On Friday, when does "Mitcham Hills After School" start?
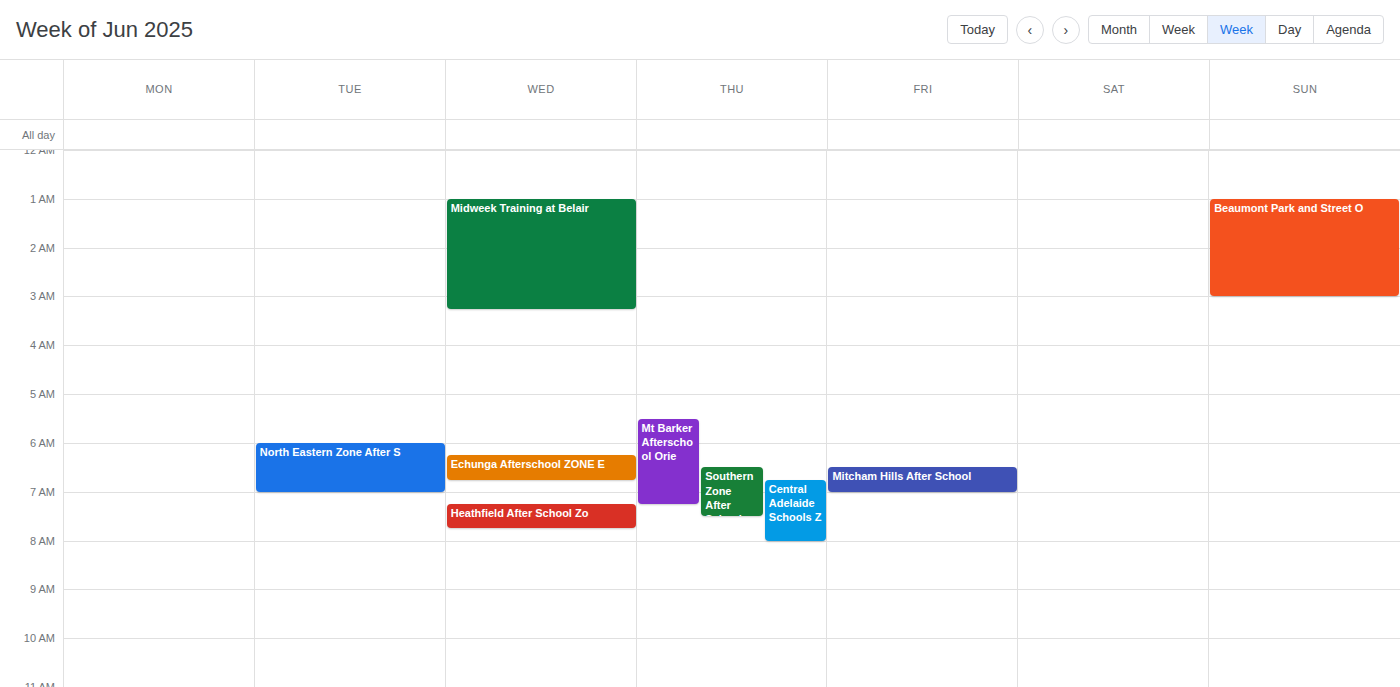
6:30 AM